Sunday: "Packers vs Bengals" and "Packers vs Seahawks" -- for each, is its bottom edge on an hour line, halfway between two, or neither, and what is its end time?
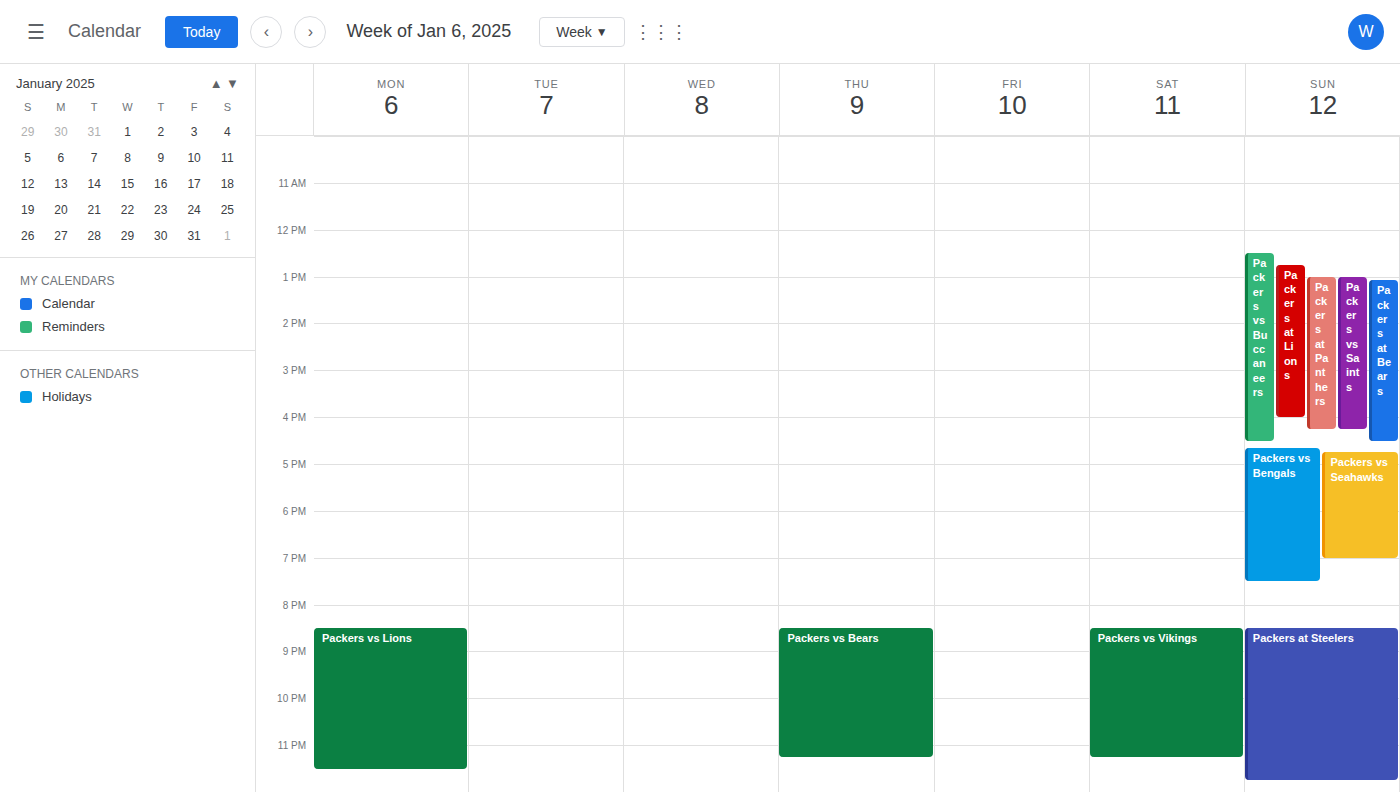
"Packers vs Bengals": 7:30 PM, halfway between the 7 PM and 8 PM lines. "Packers vs Seahawks": 7:00 PM, exactly on the 7 PM line.